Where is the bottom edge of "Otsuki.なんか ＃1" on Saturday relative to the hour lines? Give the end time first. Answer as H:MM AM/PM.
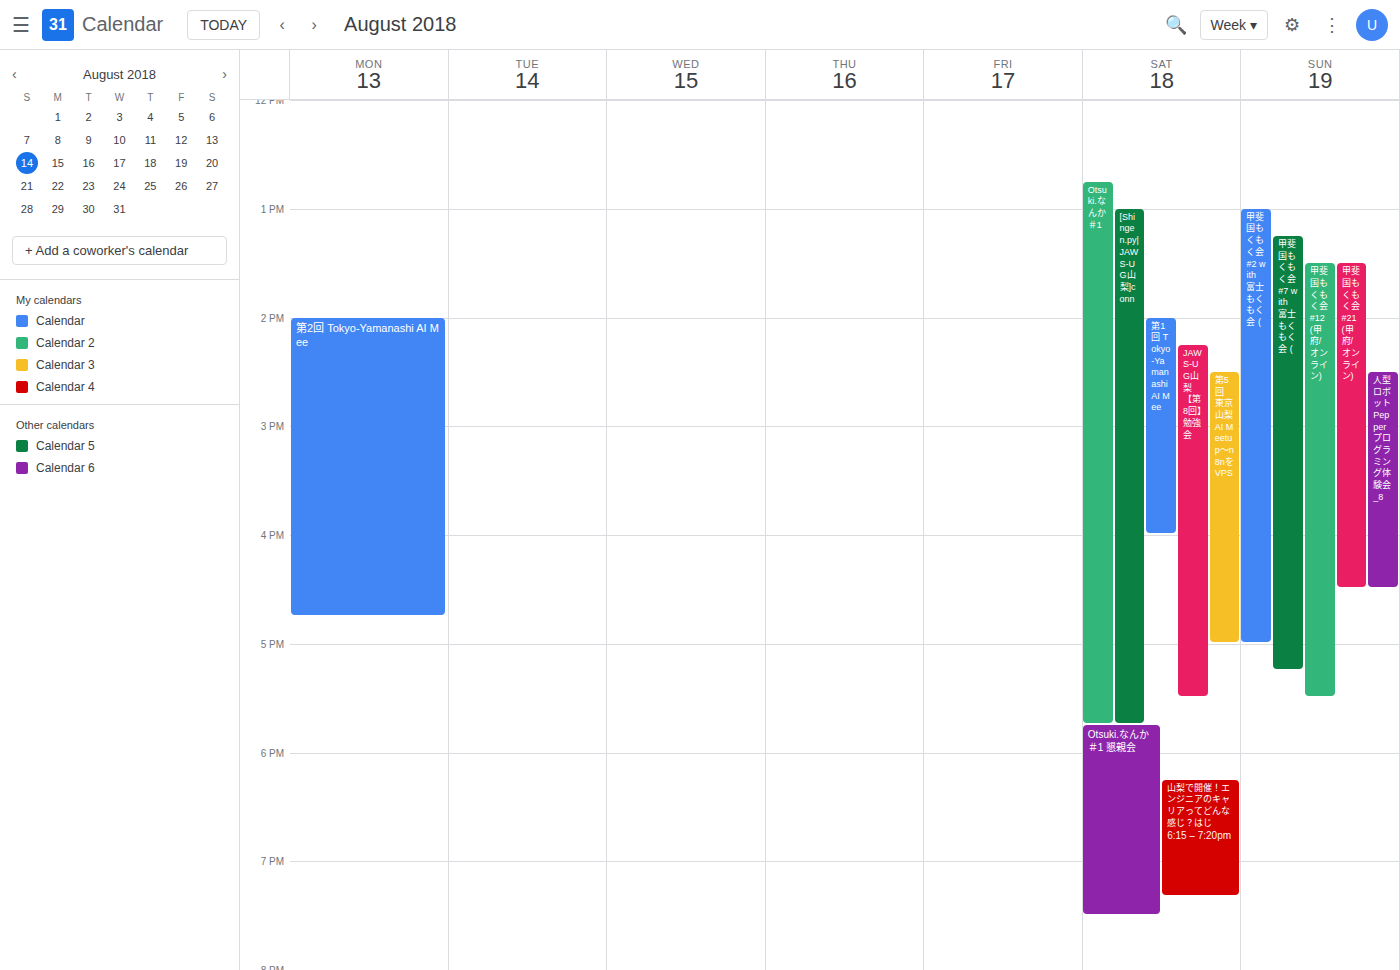
5:45 PM -- neither: three quarters of the way from the 5 PM line to the 6 PM line.